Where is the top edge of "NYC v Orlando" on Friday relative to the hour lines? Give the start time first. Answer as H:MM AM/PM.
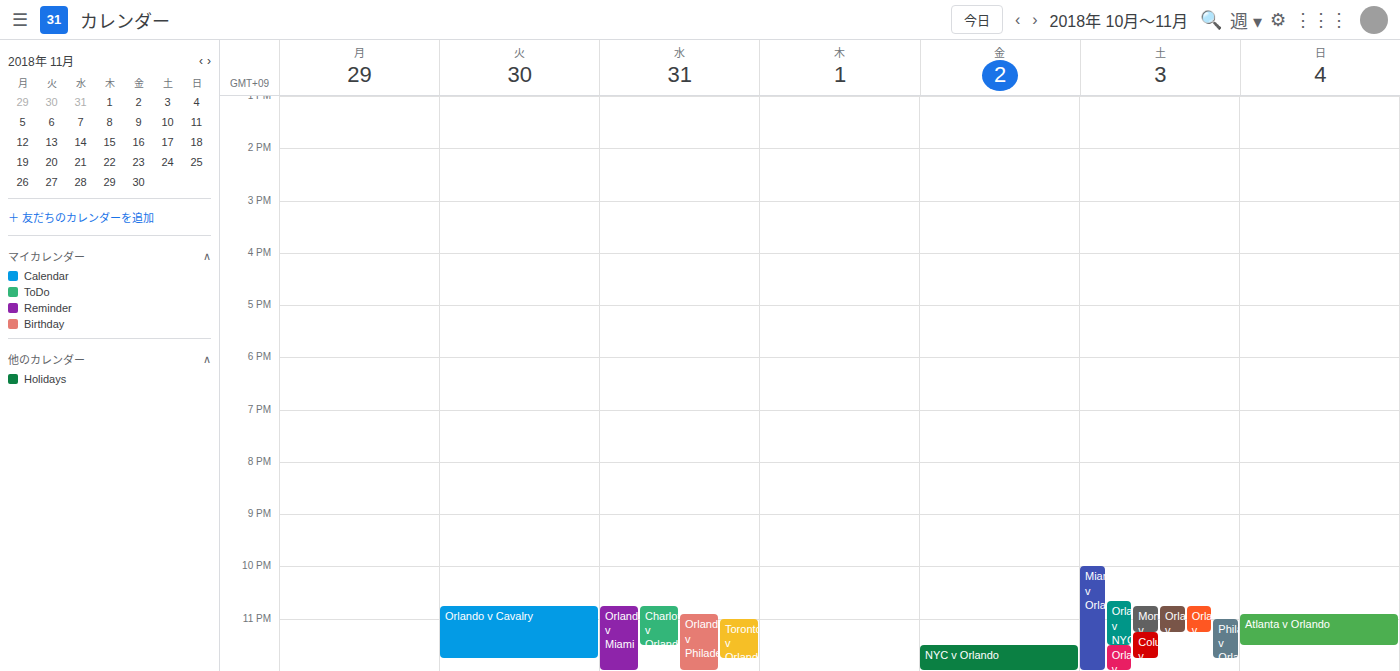
11:30 PM -- halfway between the 11 PM and 12 AM lines.